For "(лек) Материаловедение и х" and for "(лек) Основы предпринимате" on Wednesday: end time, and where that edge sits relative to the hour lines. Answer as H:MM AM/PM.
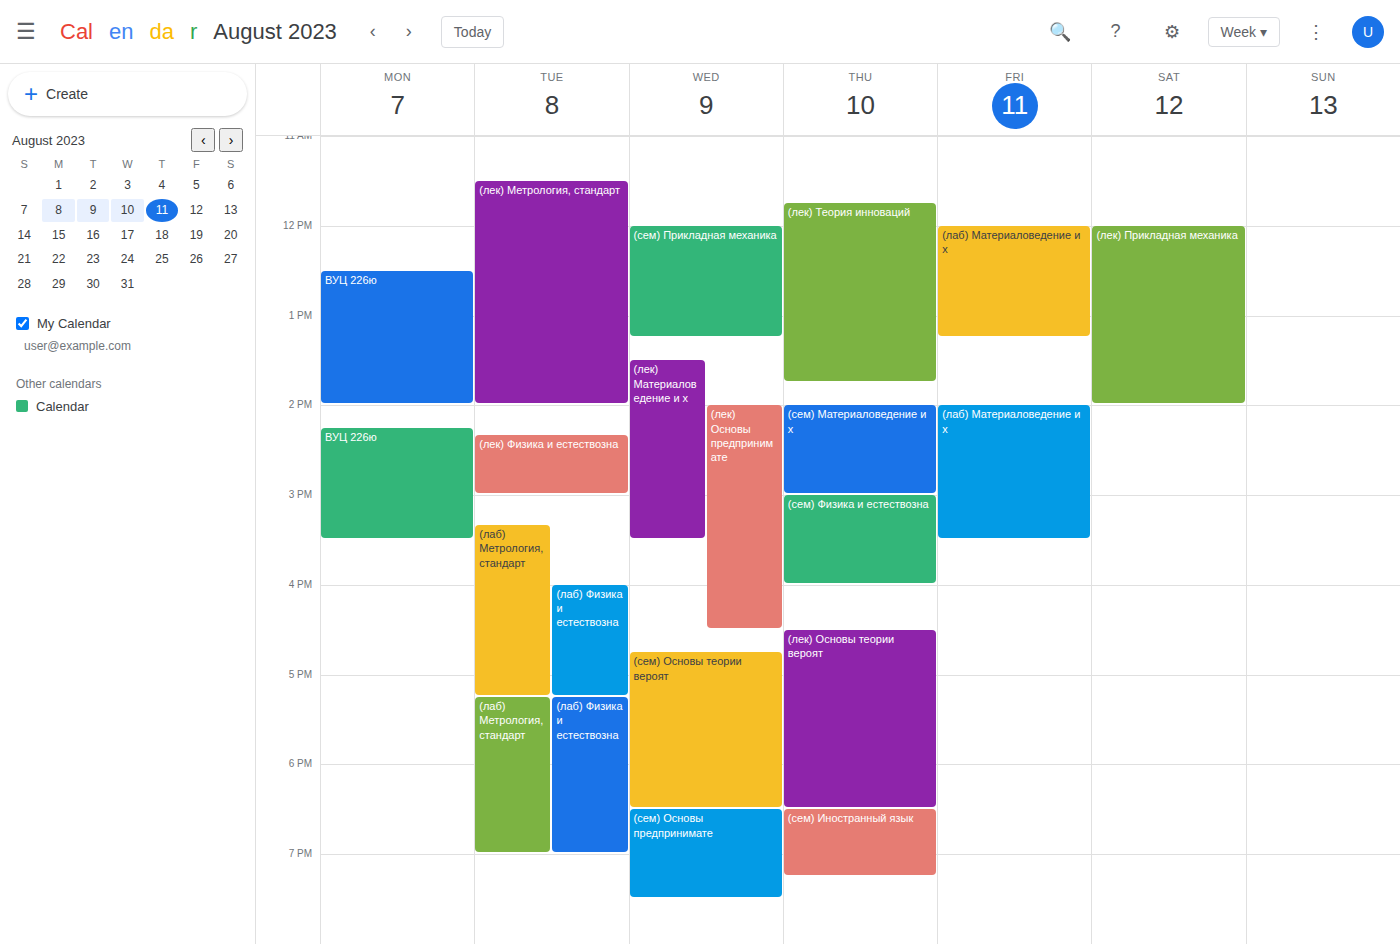
"(лек) Материаловедение и х": 3:30 PM, halfway between the 3 PM and 4 PM lines. "(лек) Основы предпринимате": 4:30 PM, halfway between the 4 PM and 5 PM lines.